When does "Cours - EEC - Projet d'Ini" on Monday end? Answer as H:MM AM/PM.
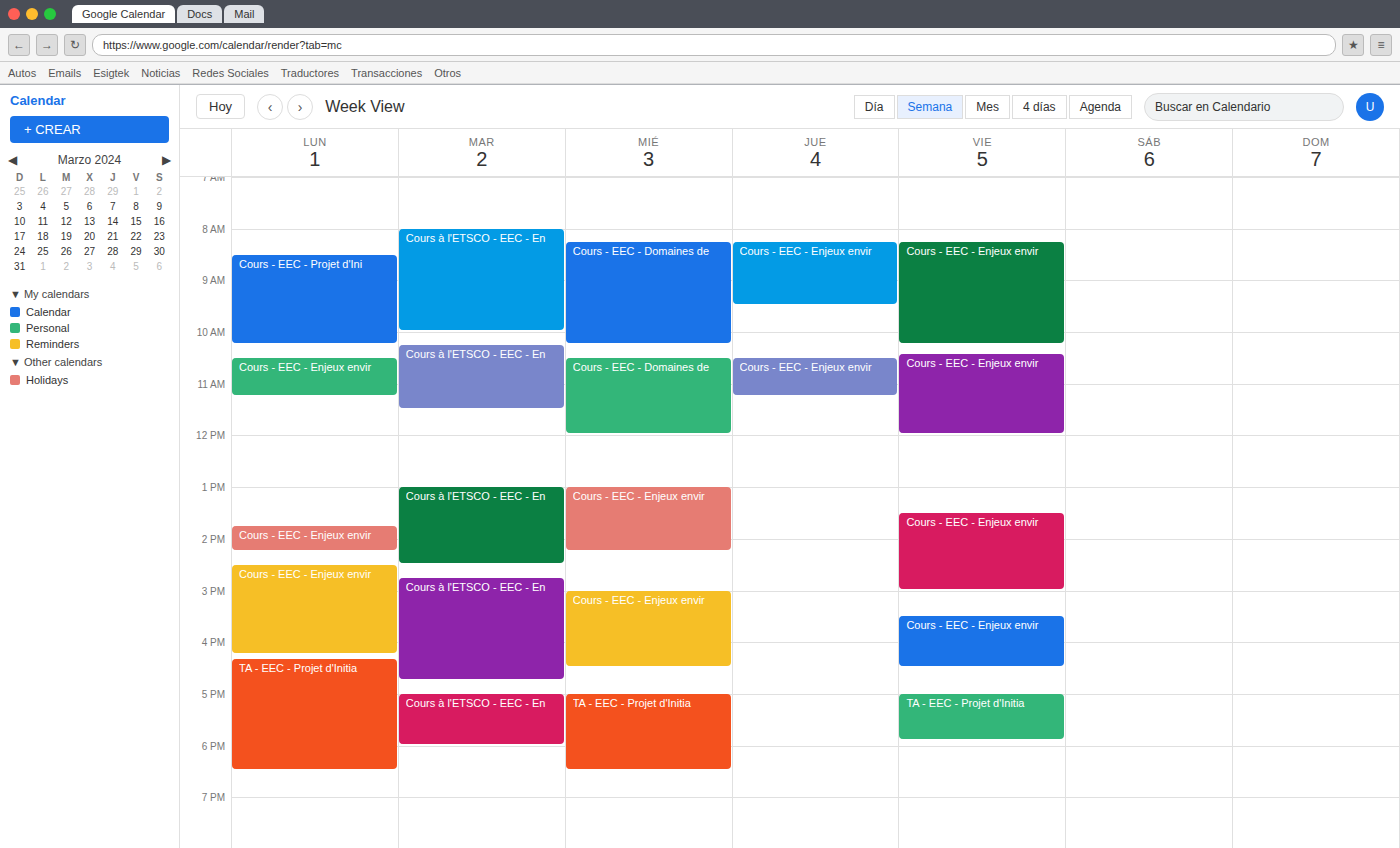
10:15 AM